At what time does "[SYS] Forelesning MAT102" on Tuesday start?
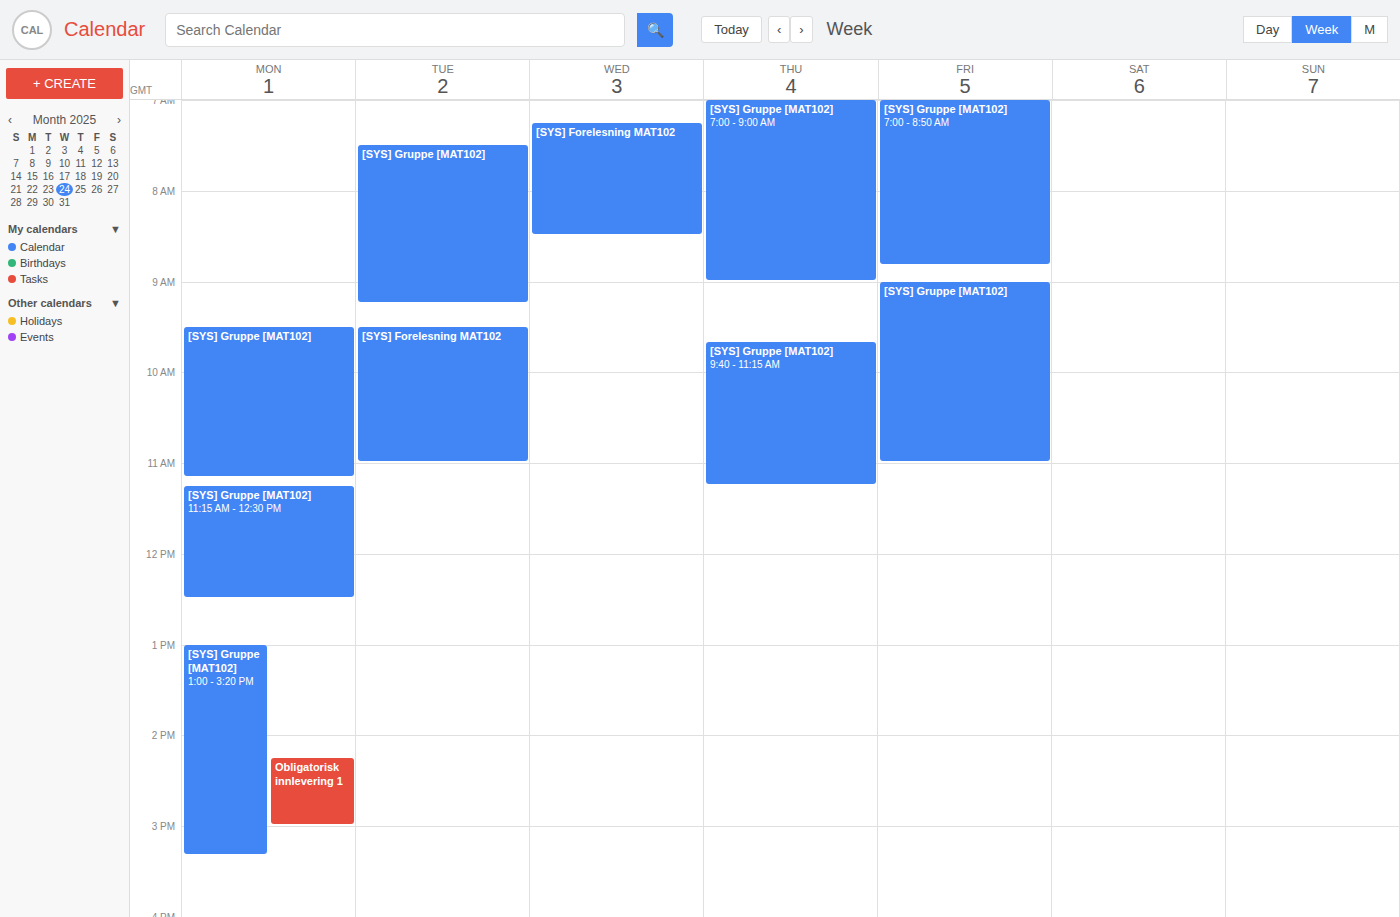
9:30 AM